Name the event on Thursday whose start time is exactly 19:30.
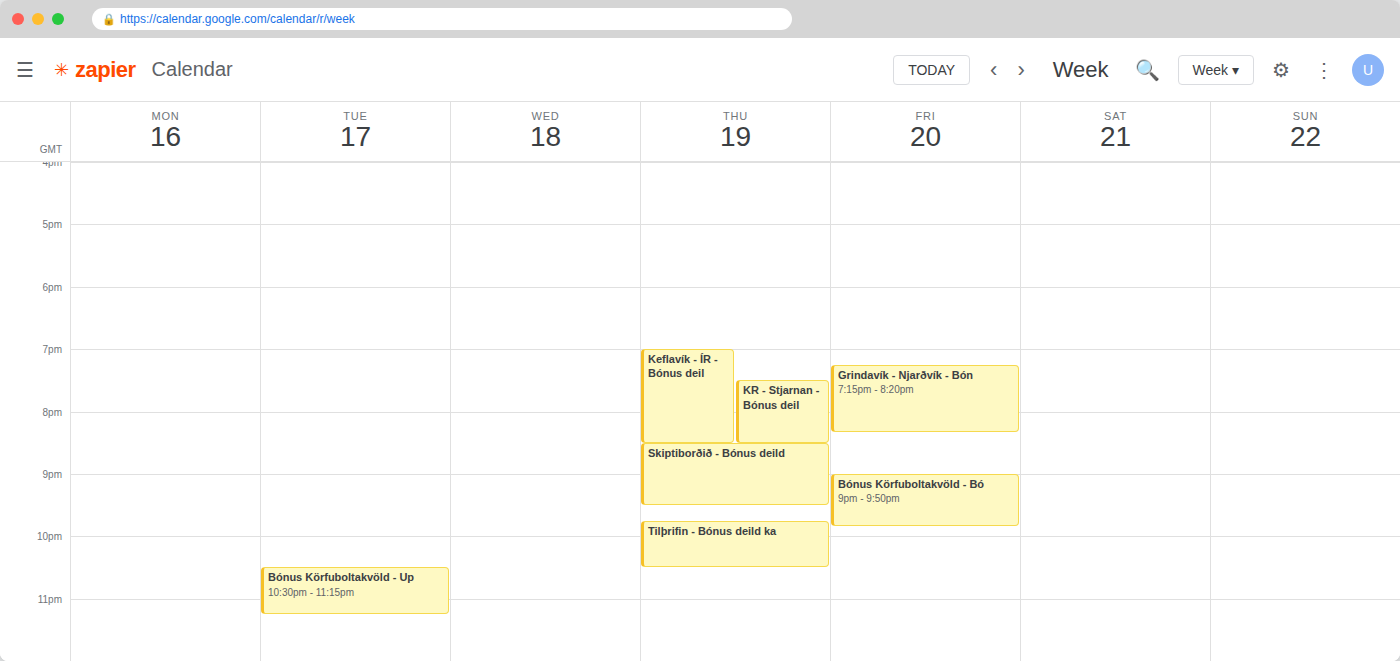
"KR - Stjarnan - Bónus deil"